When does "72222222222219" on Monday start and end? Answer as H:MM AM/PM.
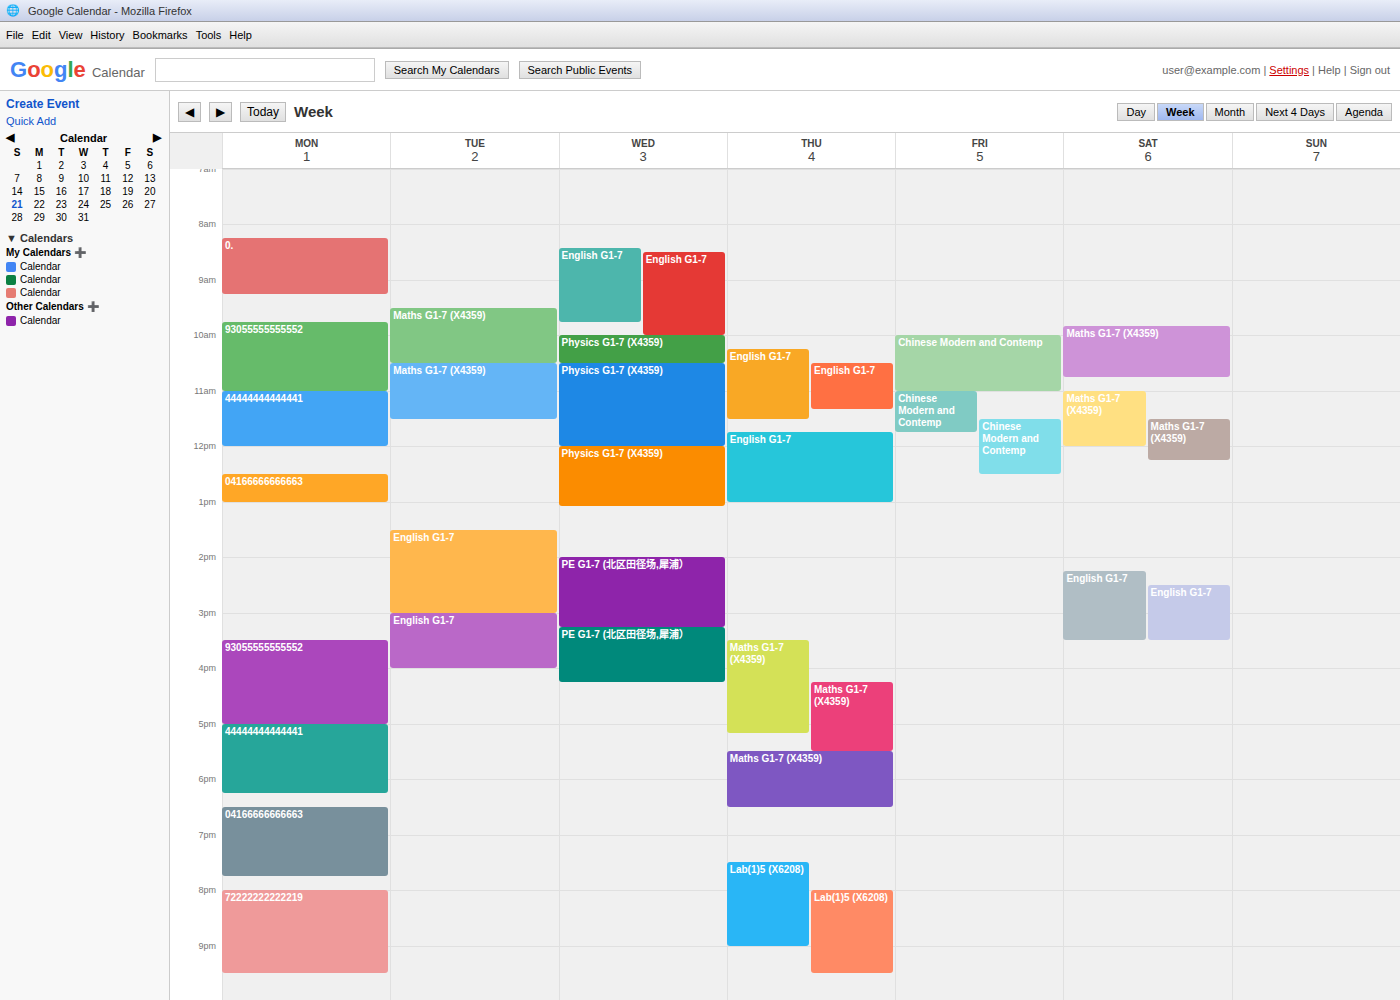
8:00 PM to 9:30 PM